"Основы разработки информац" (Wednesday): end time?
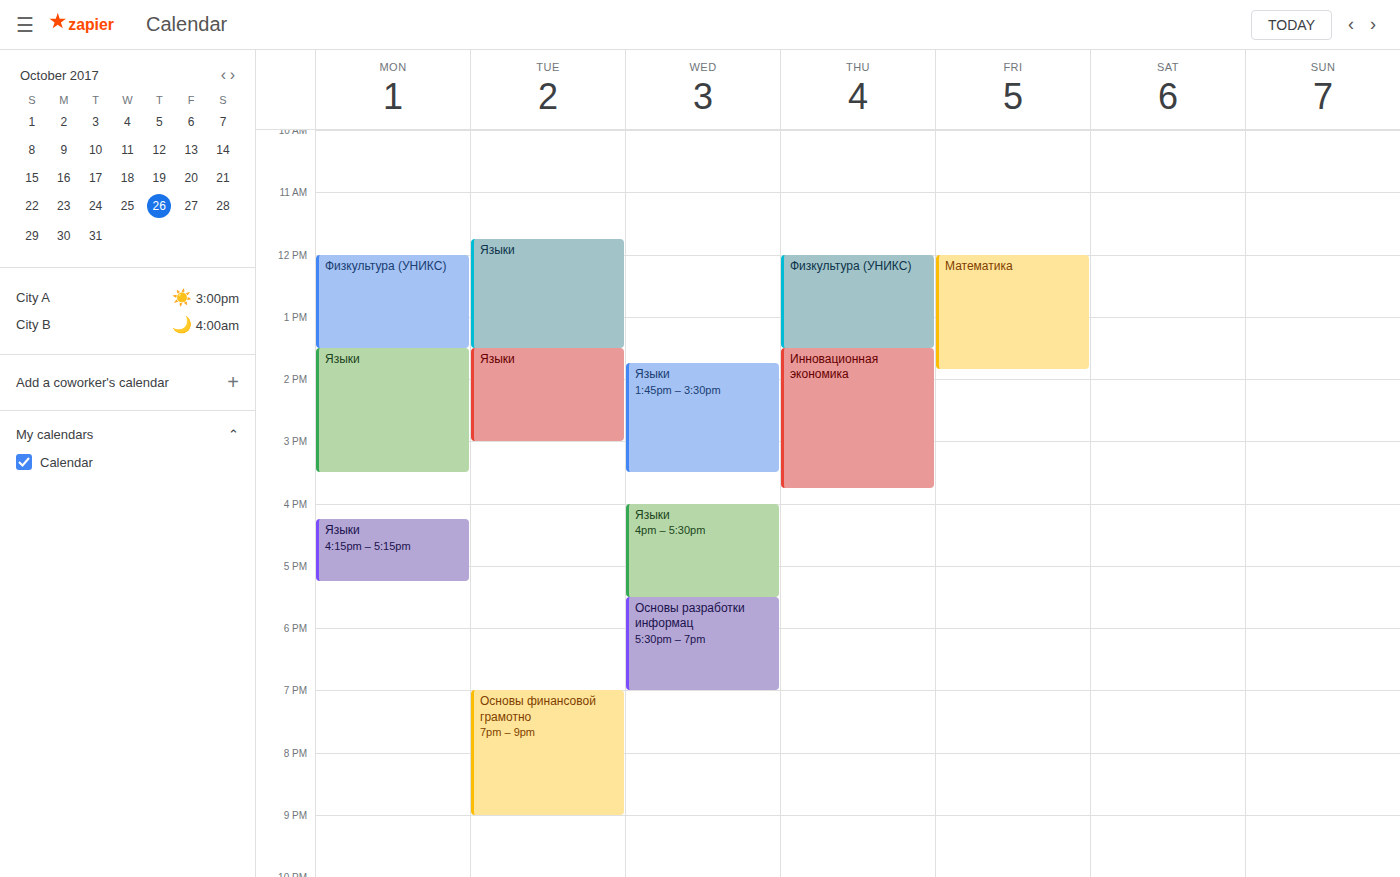
7:00 PM